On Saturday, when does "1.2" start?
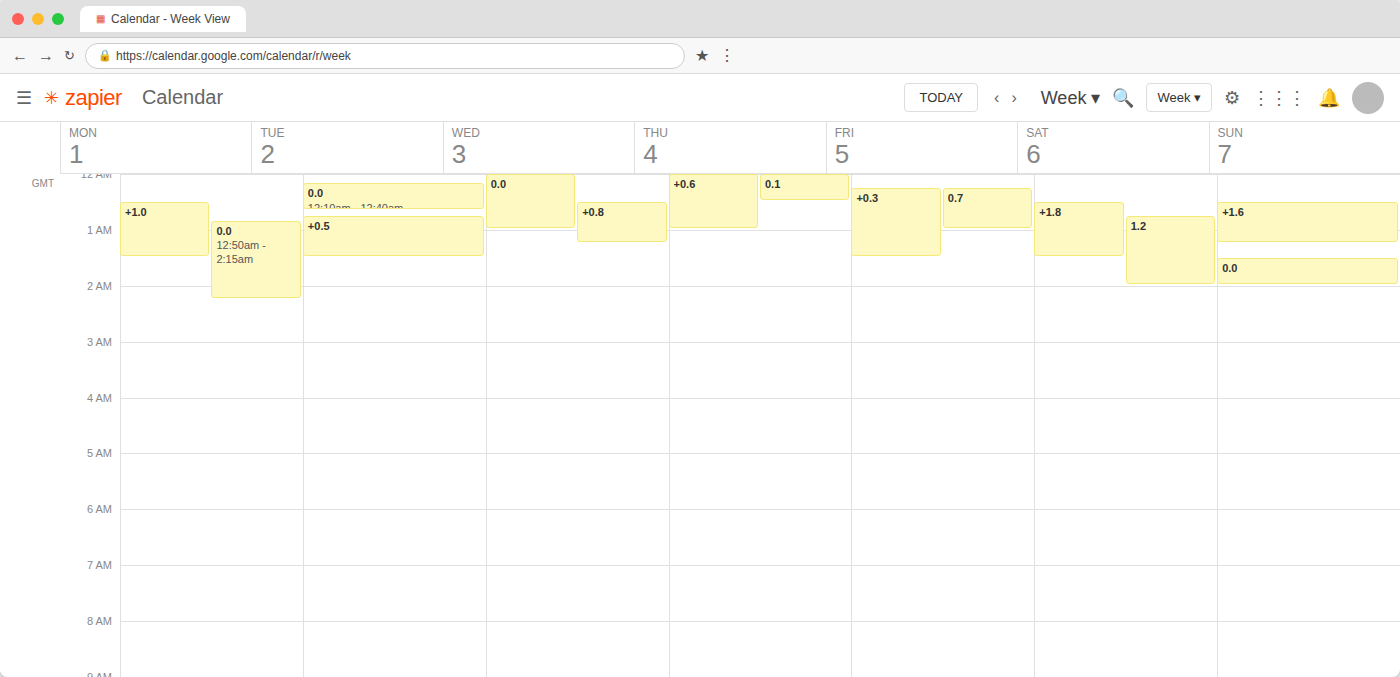
12:45 AM